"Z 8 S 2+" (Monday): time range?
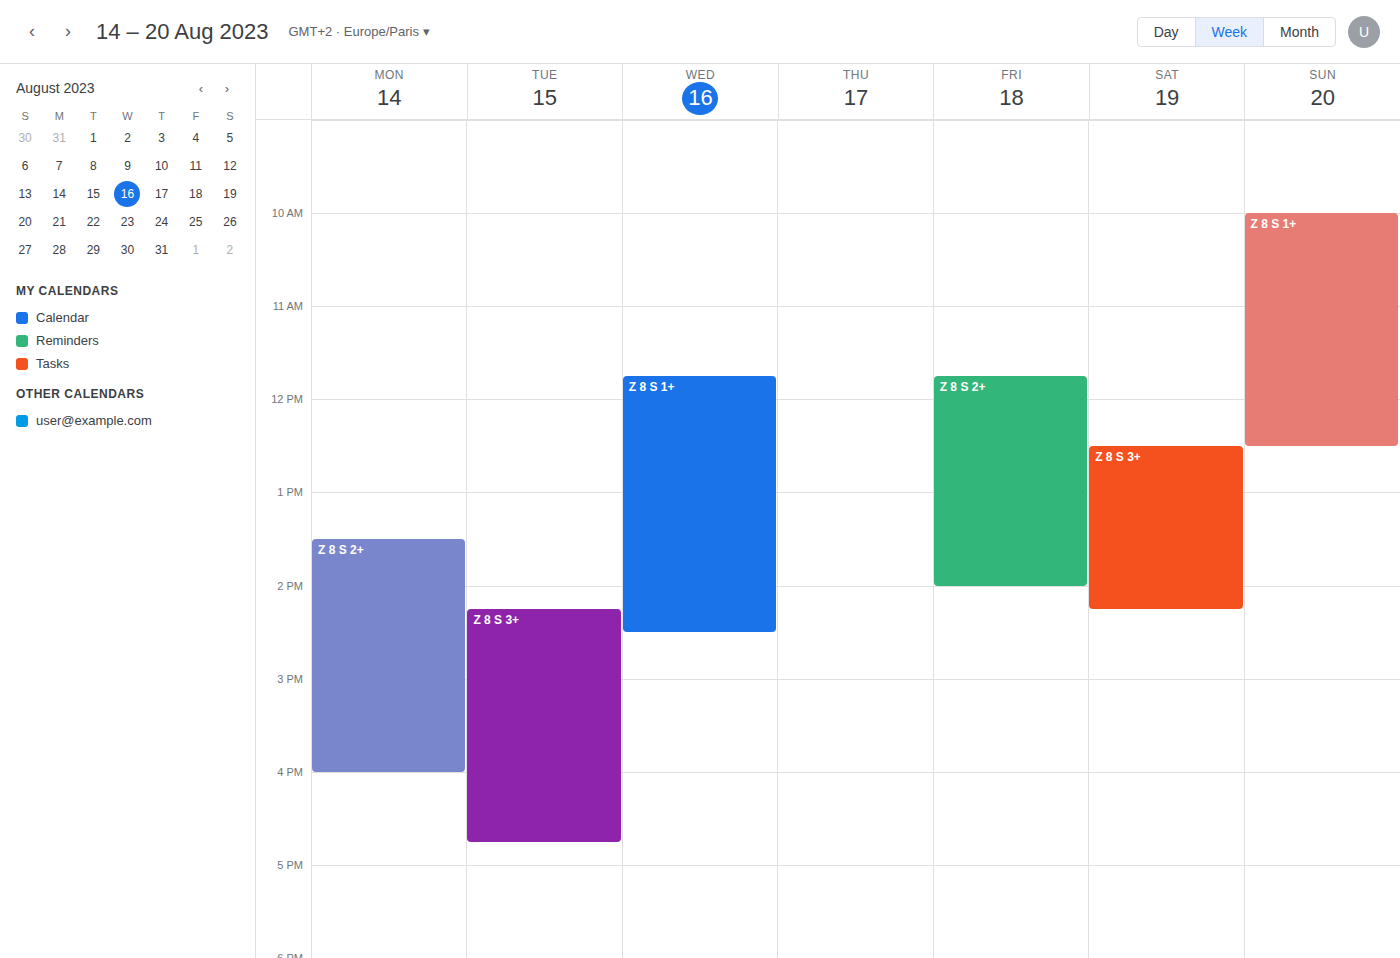
1:30 PM to 4:00 PM